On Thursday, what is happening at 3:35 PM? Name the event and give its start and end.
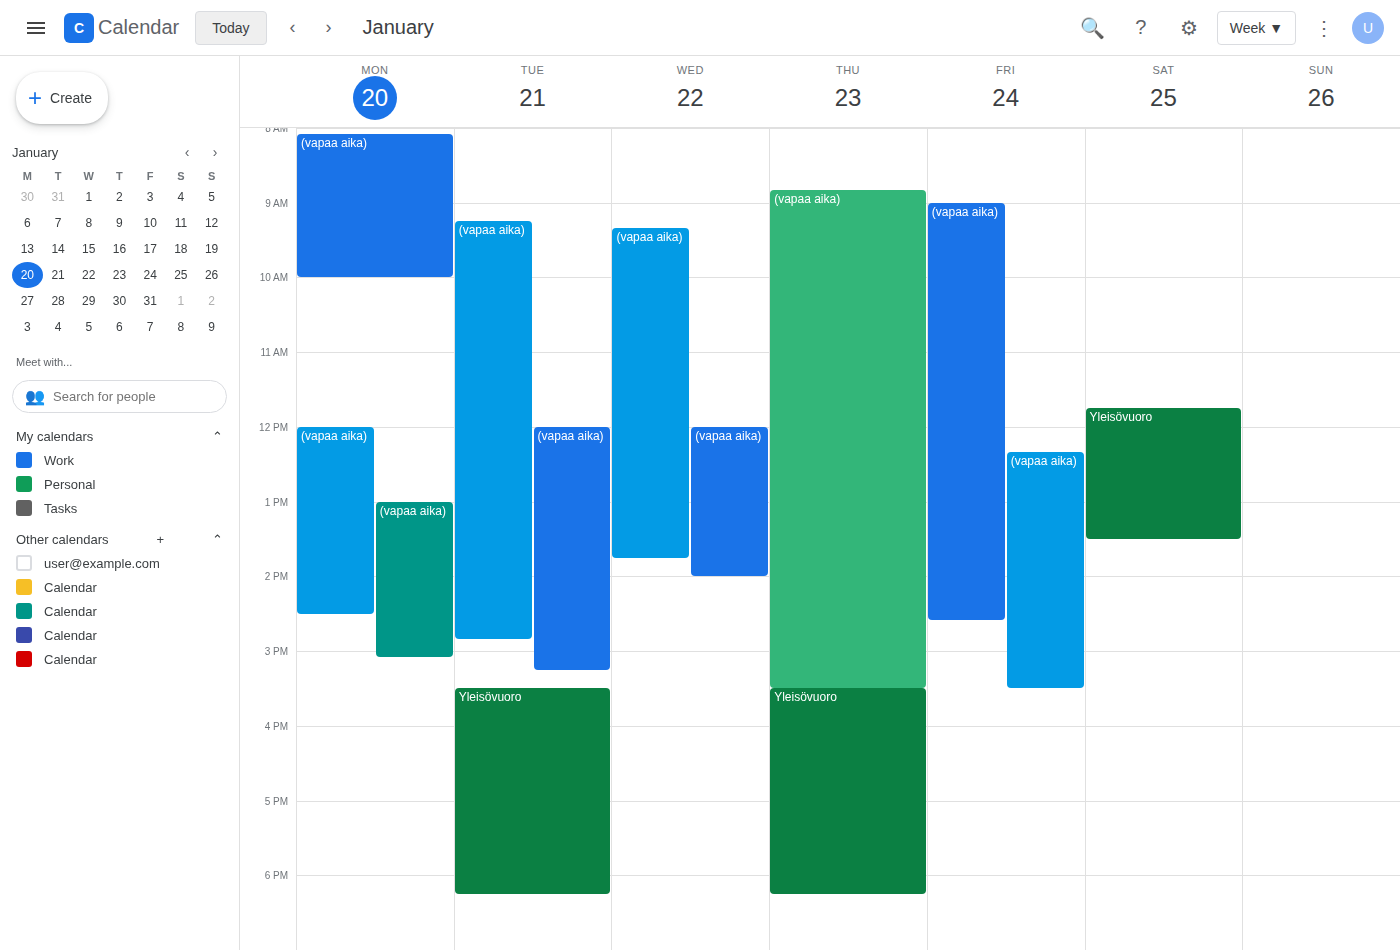
"Yleisövuoro", 3:30 PM to 6:15 PM